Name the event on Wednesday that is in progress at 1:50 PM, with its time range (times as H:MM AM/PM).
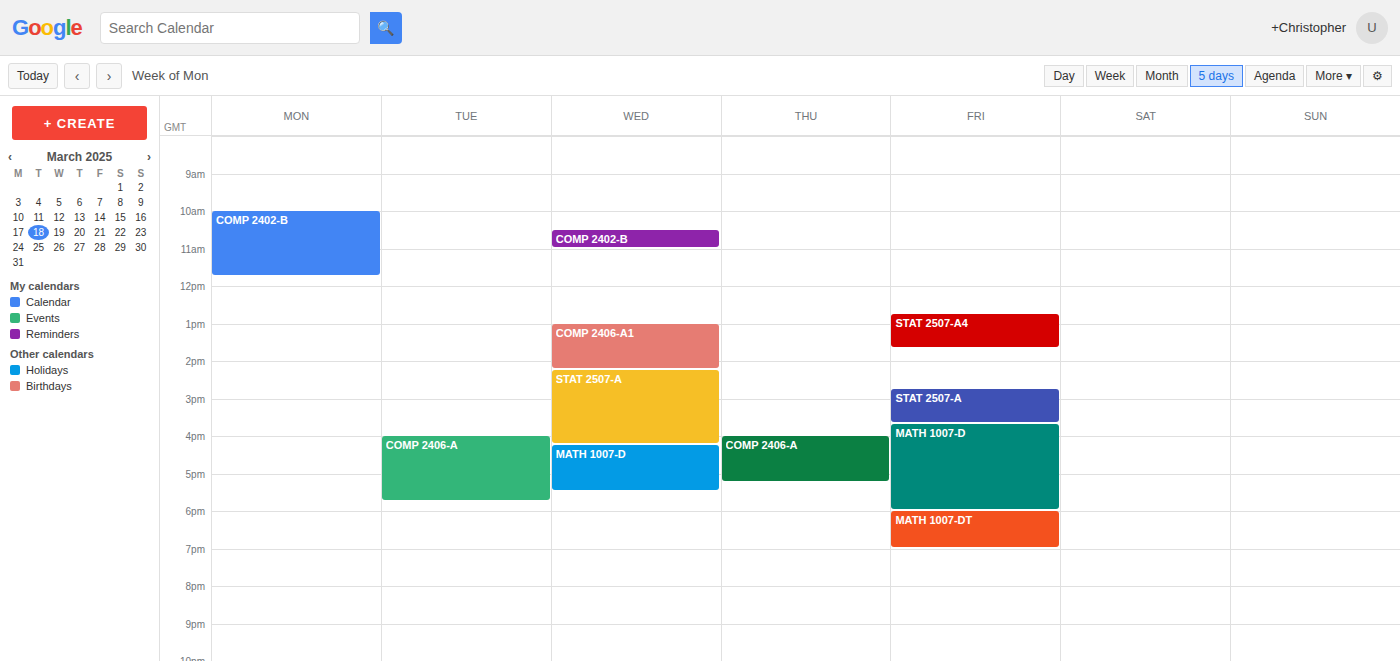
"COMP 2406-A1", 1:00 PM to 2:15 PM